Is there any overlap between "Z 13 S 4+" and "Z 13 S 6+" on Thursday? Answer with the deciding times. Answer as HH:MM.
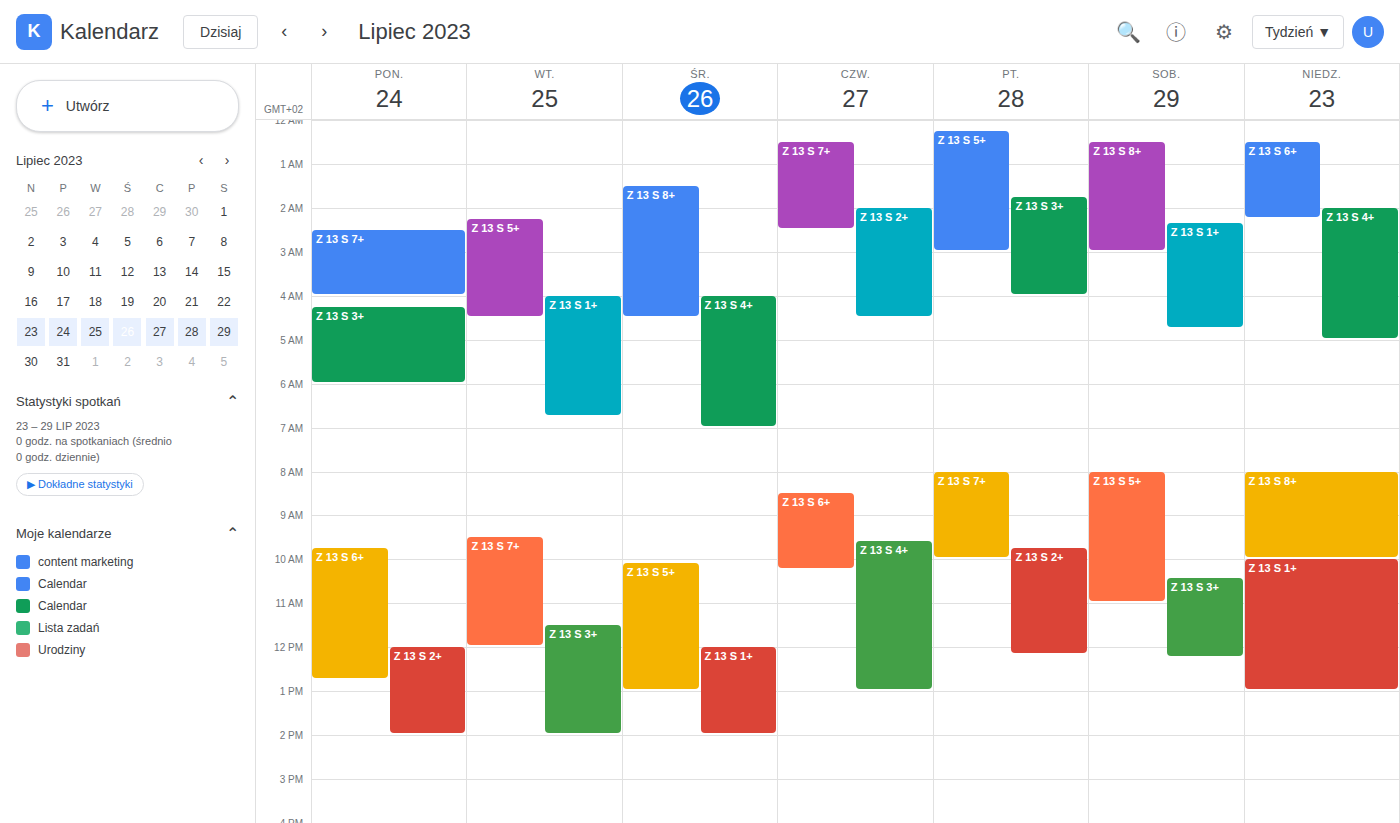
"Z 13 S 4+" starts at 09:35, before "Z 13 S 6+" ends at 10:15 -- they overlap.